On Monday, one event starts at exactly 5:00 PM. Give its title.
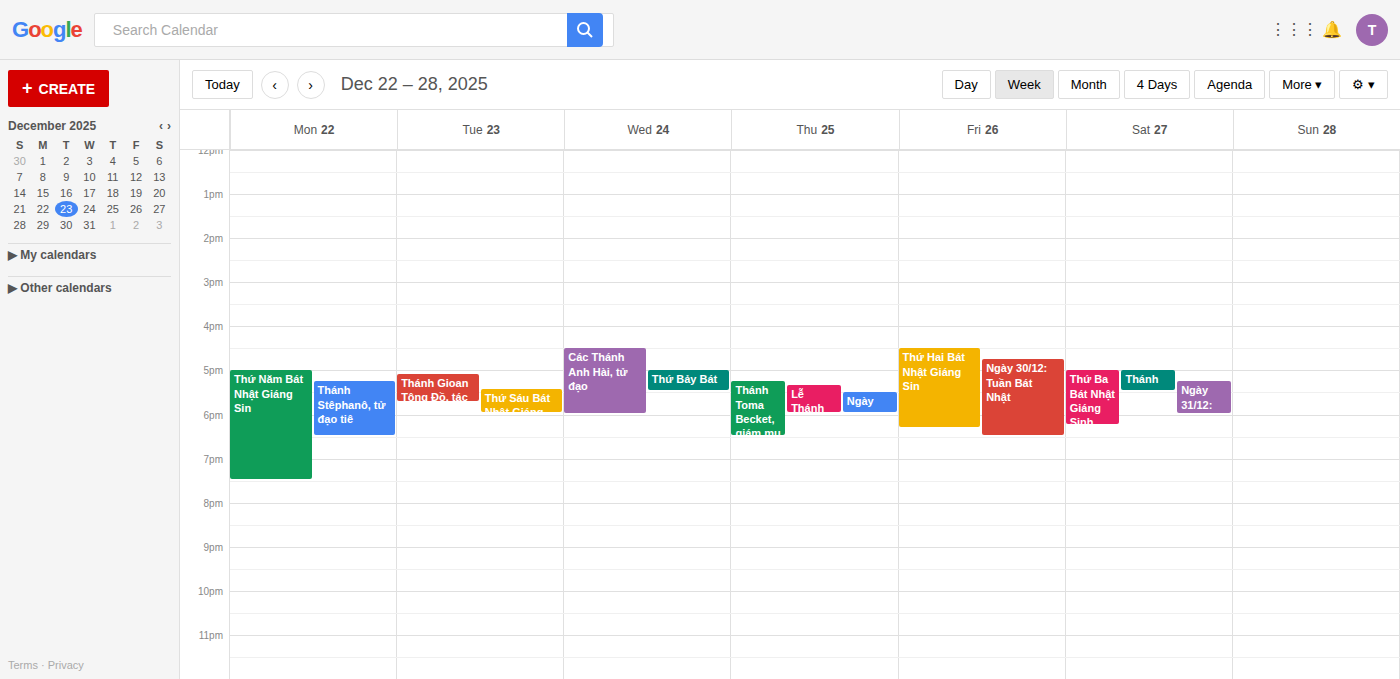
"Thứ Năm Bát Nhật Giáng Sin"